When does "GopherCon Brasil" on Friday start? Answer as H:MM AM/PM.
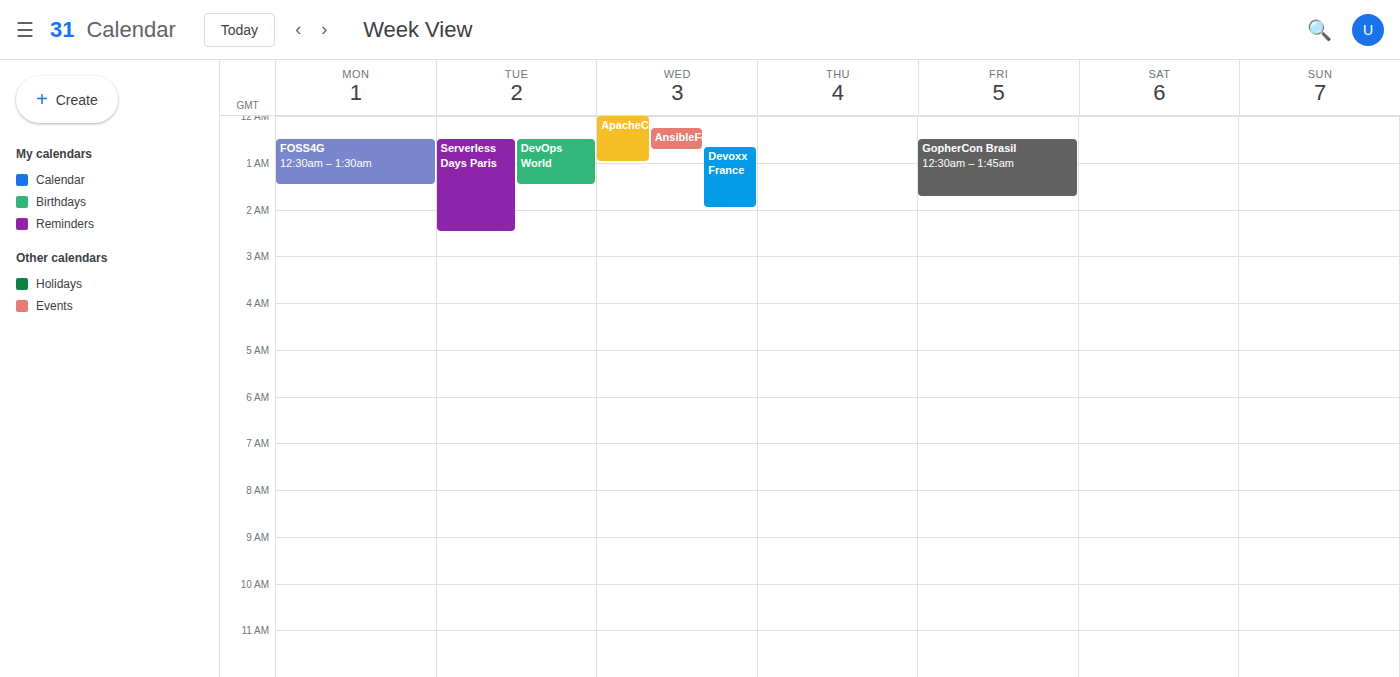
12:30 AM